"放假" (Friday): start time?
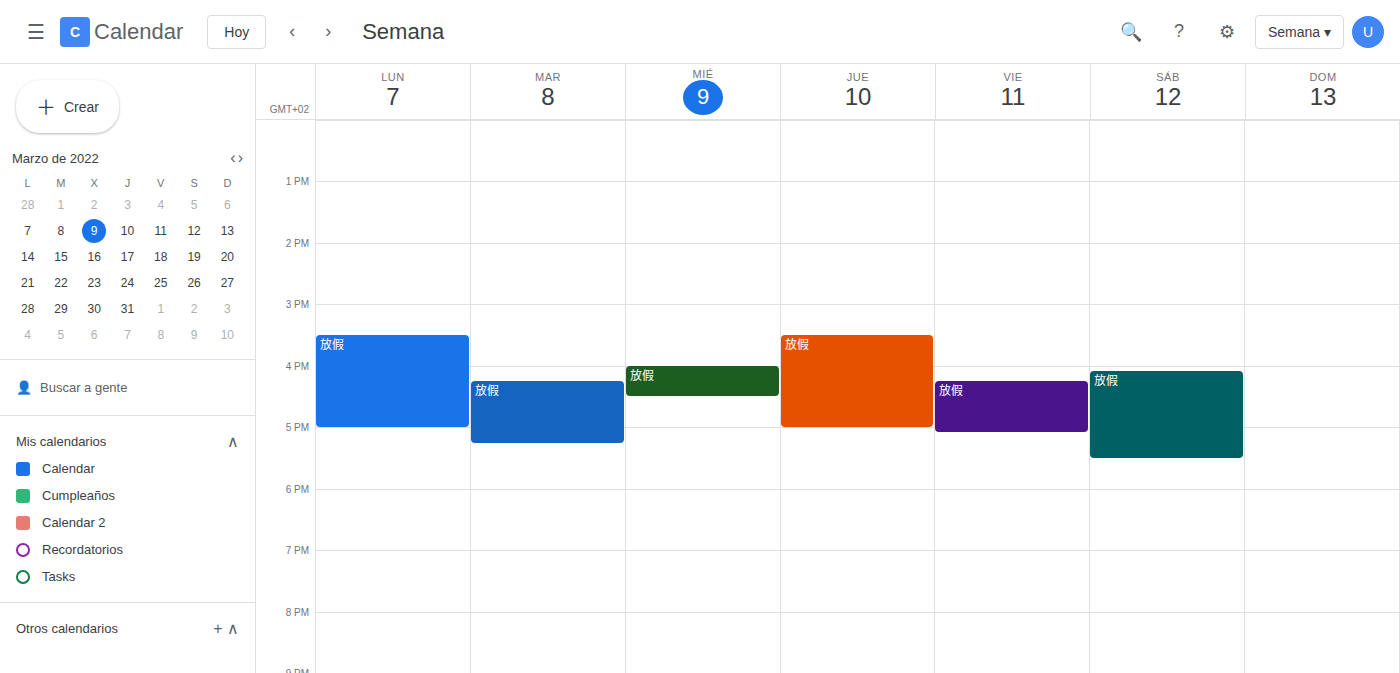
16:15